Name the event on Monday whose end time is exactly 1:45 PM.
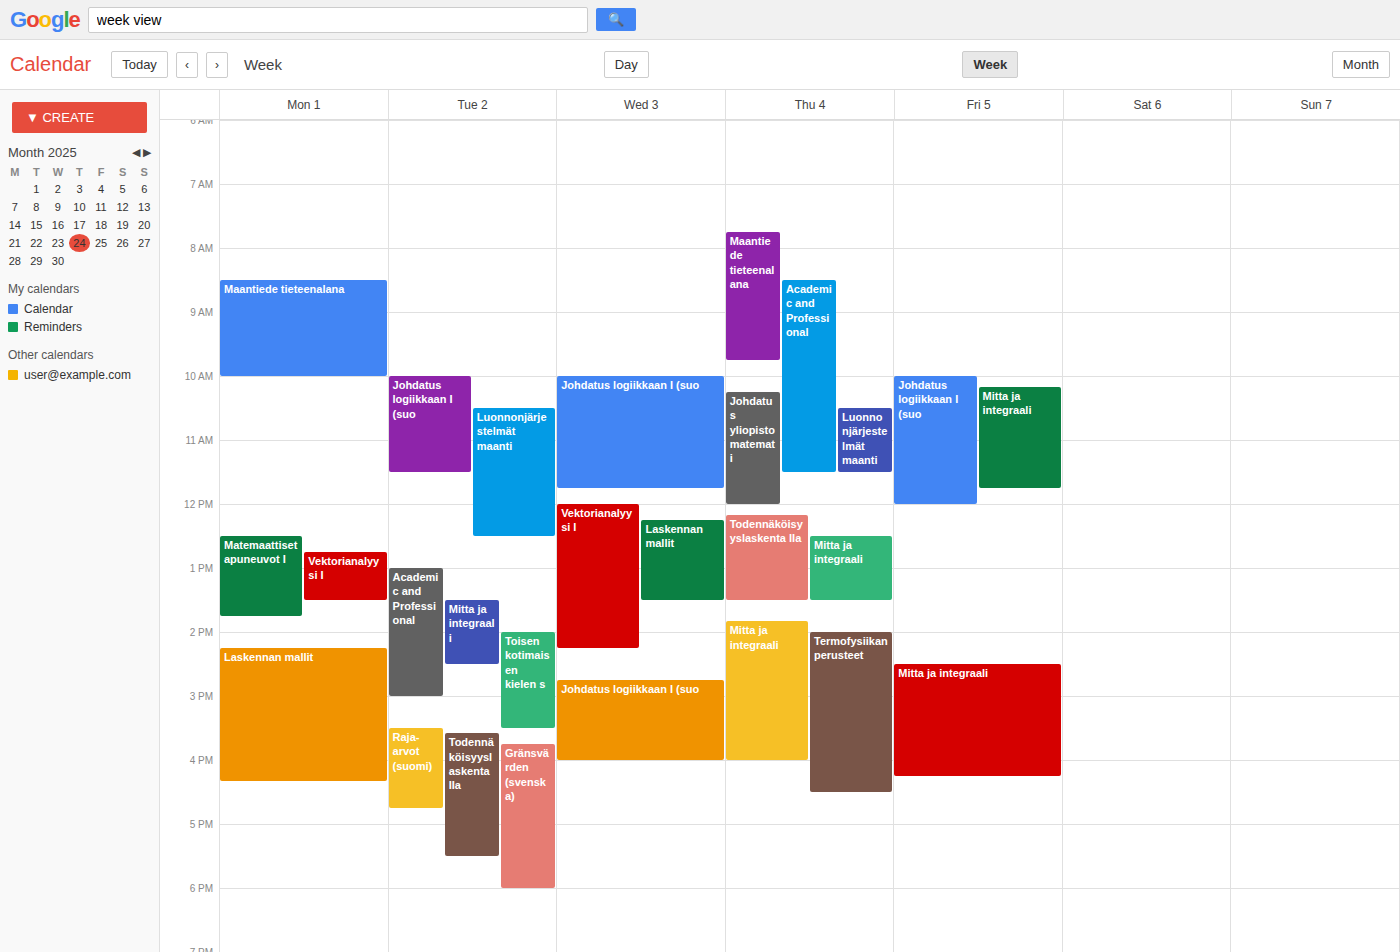
"Matemaattiset apuneuvot I"